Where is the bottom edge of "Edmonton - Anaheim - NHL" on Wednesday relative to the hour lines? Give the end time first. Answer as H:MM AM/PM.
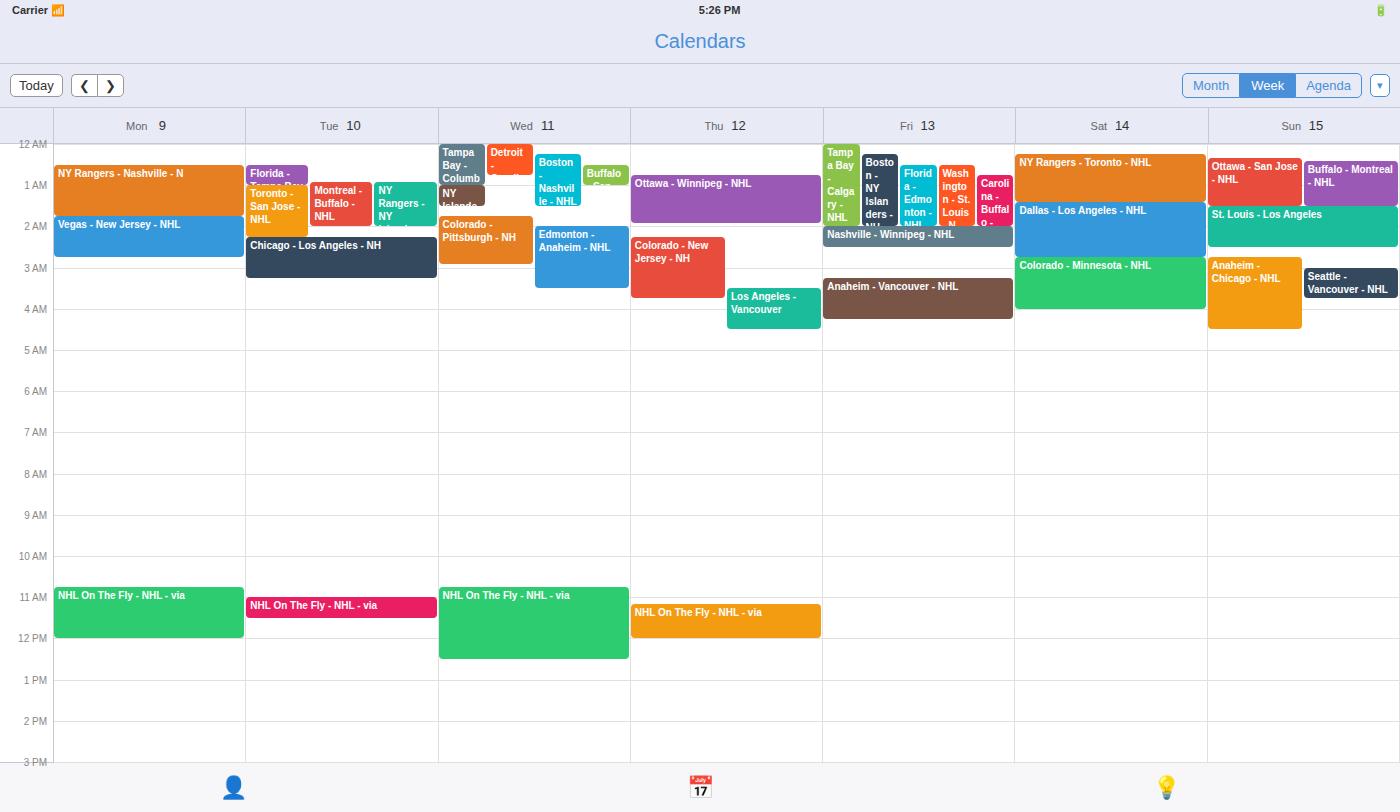
3:30 AM -- halfway between the 3 AM and 4 AM lines.